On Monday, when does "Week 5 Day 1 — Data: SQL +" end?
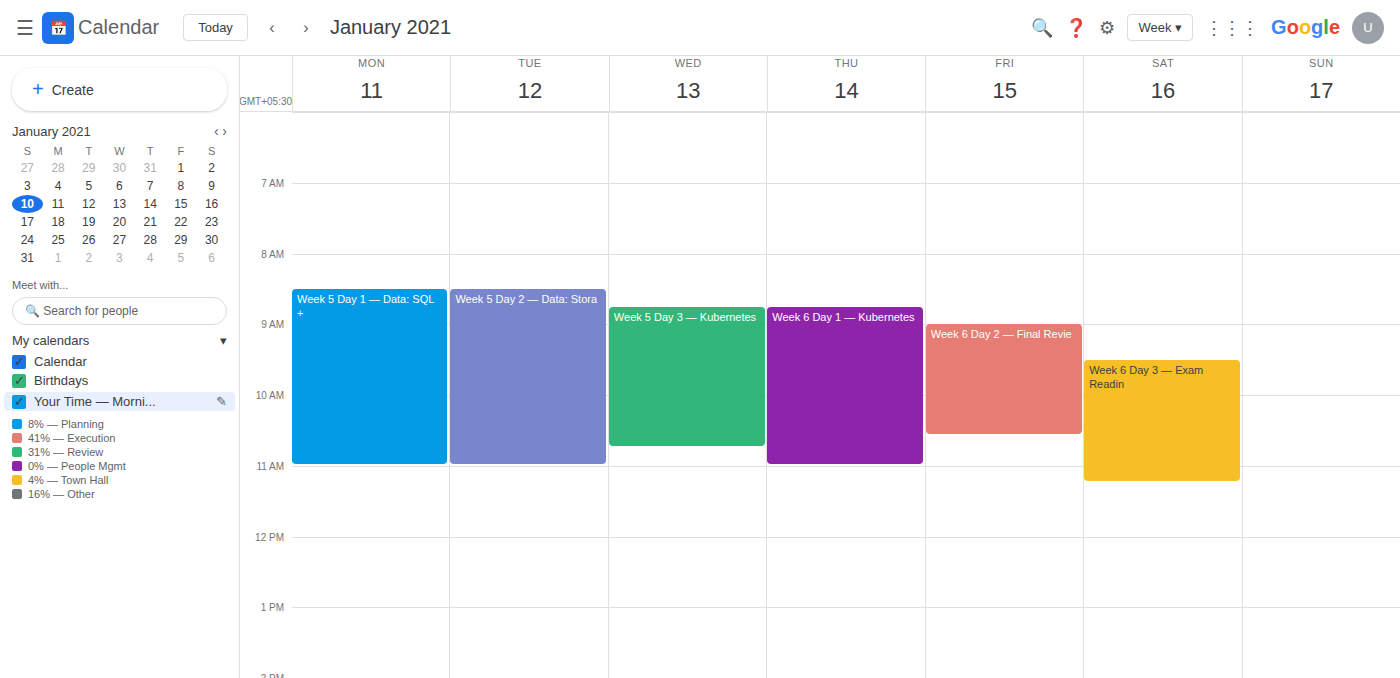
11:00 AM